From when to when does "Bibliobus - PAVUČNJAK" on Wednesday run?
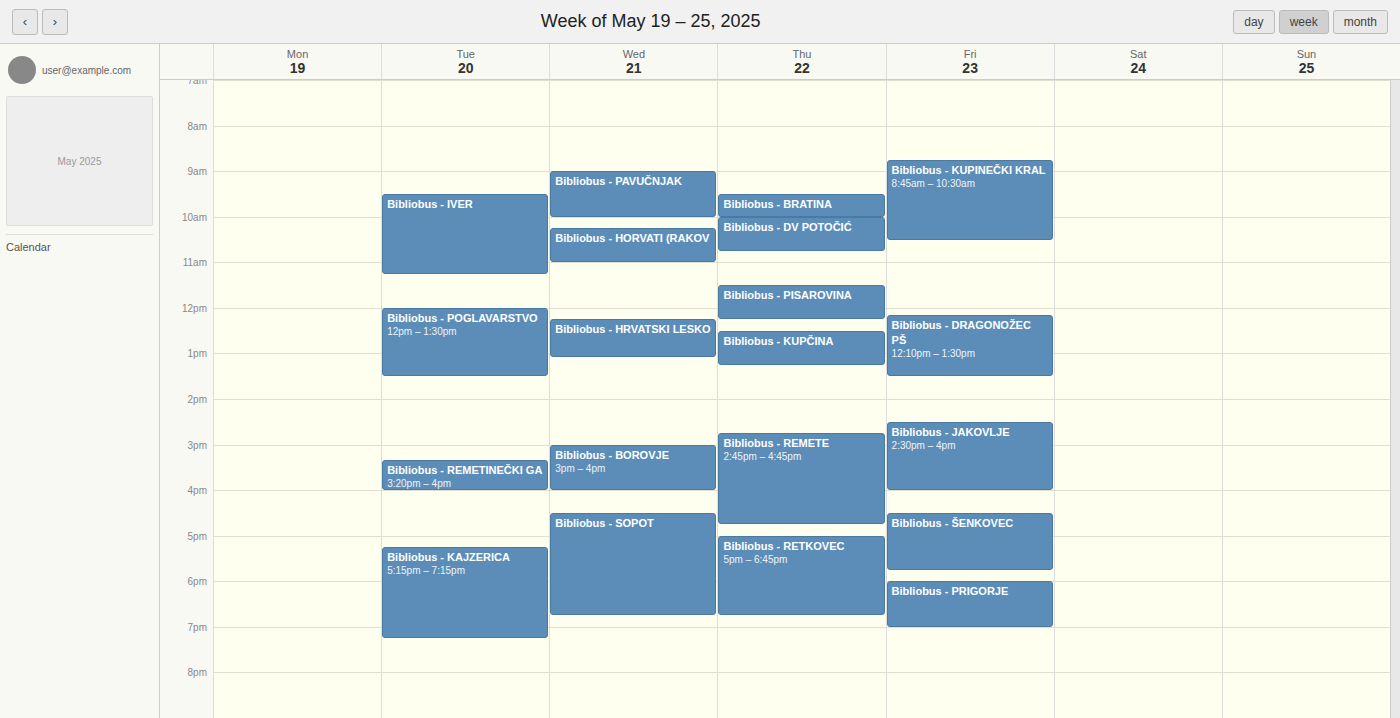
9:00 AM to 10:00 AM